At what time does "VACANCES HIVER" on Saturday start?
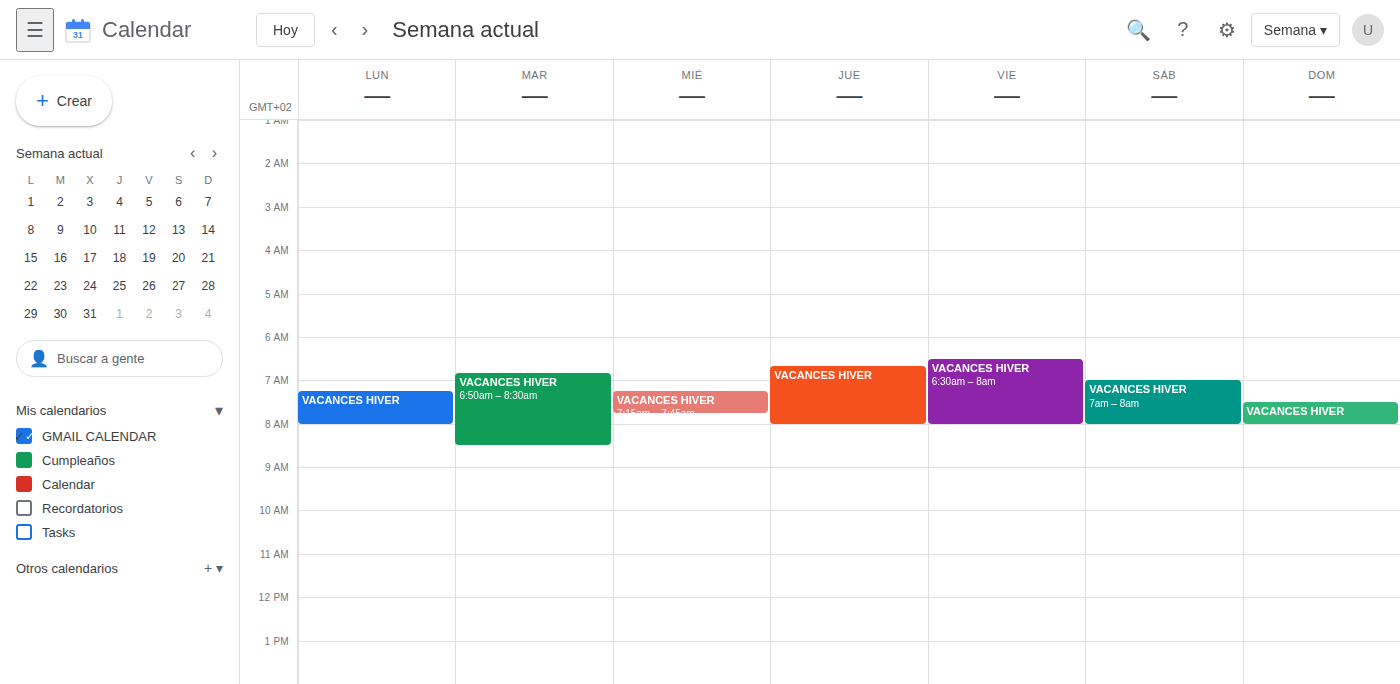
7:00 AM